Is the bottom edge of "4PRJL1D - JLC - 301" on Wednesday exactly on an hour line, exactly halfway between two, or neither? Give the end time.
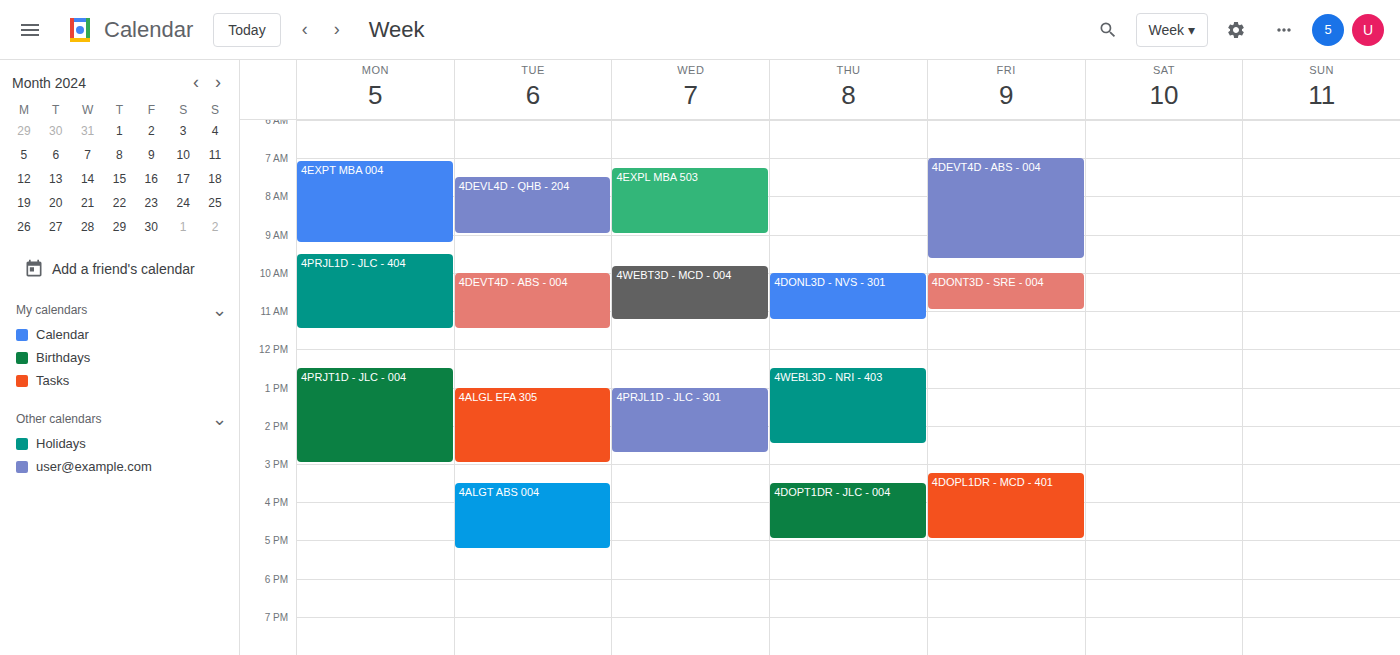
14:45 -- neither: three quarters of the way from the 14:00 line to the 15:00 line.